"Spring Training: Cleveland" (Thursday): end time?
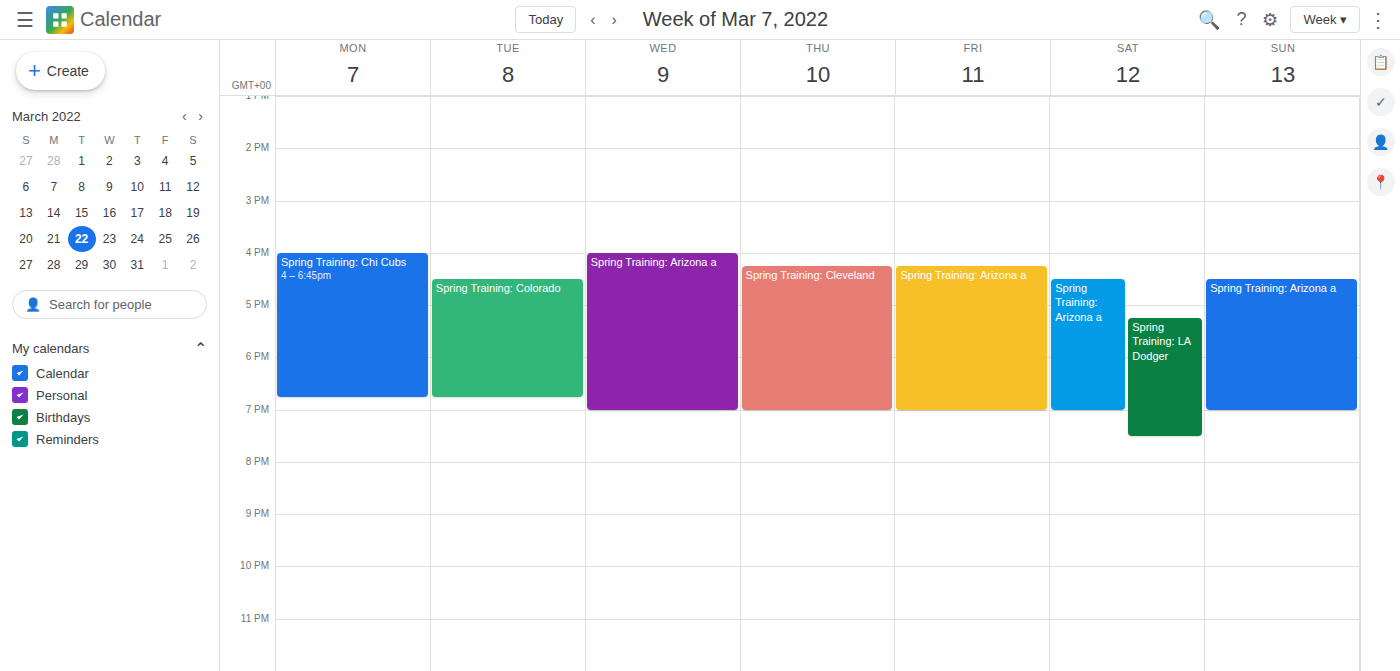
7:00 PM